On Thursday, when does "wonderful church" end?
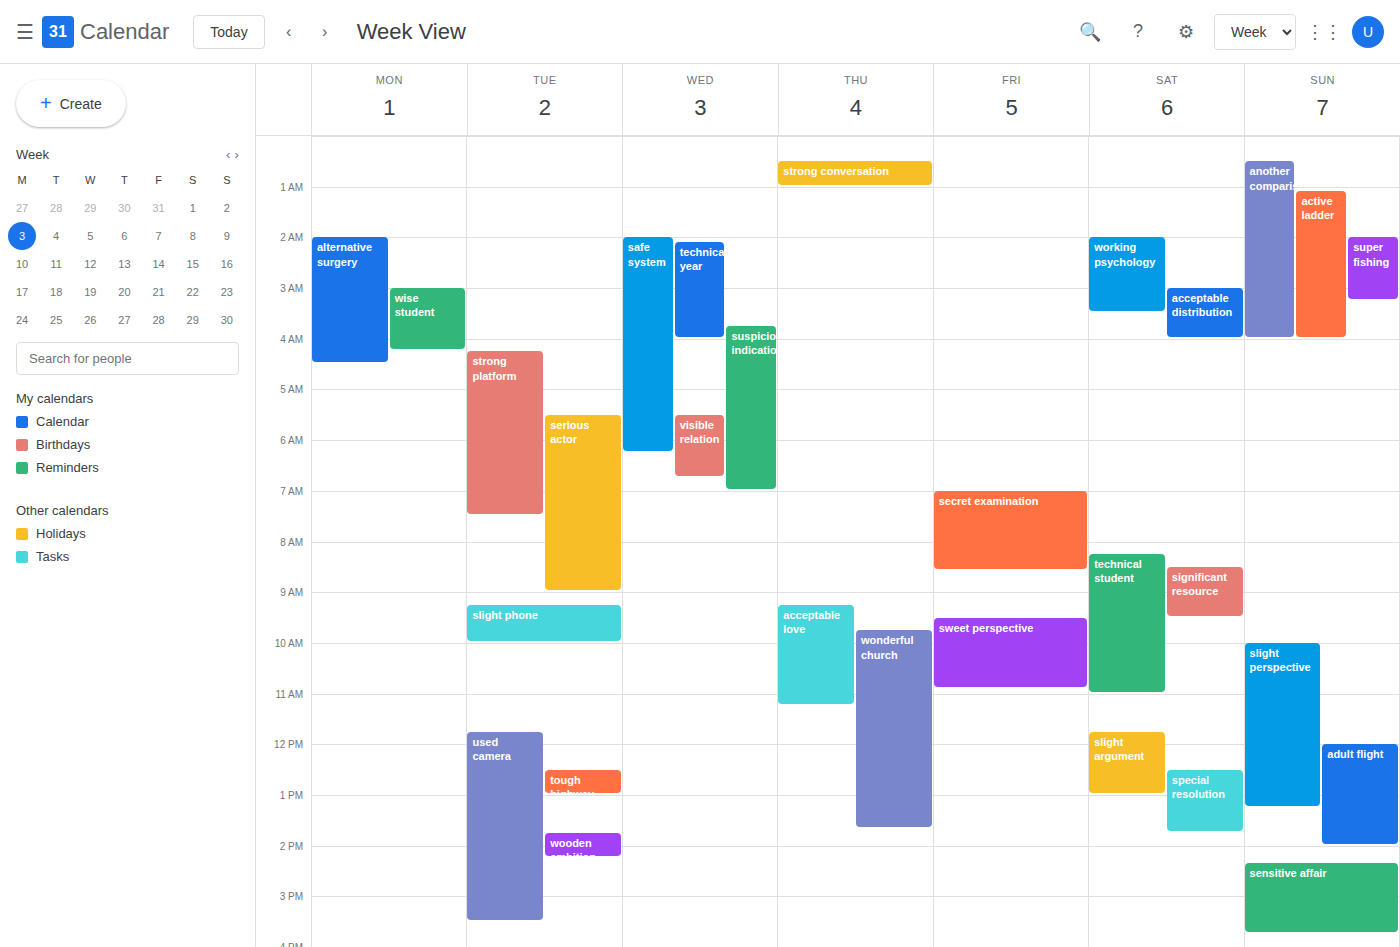
13:40